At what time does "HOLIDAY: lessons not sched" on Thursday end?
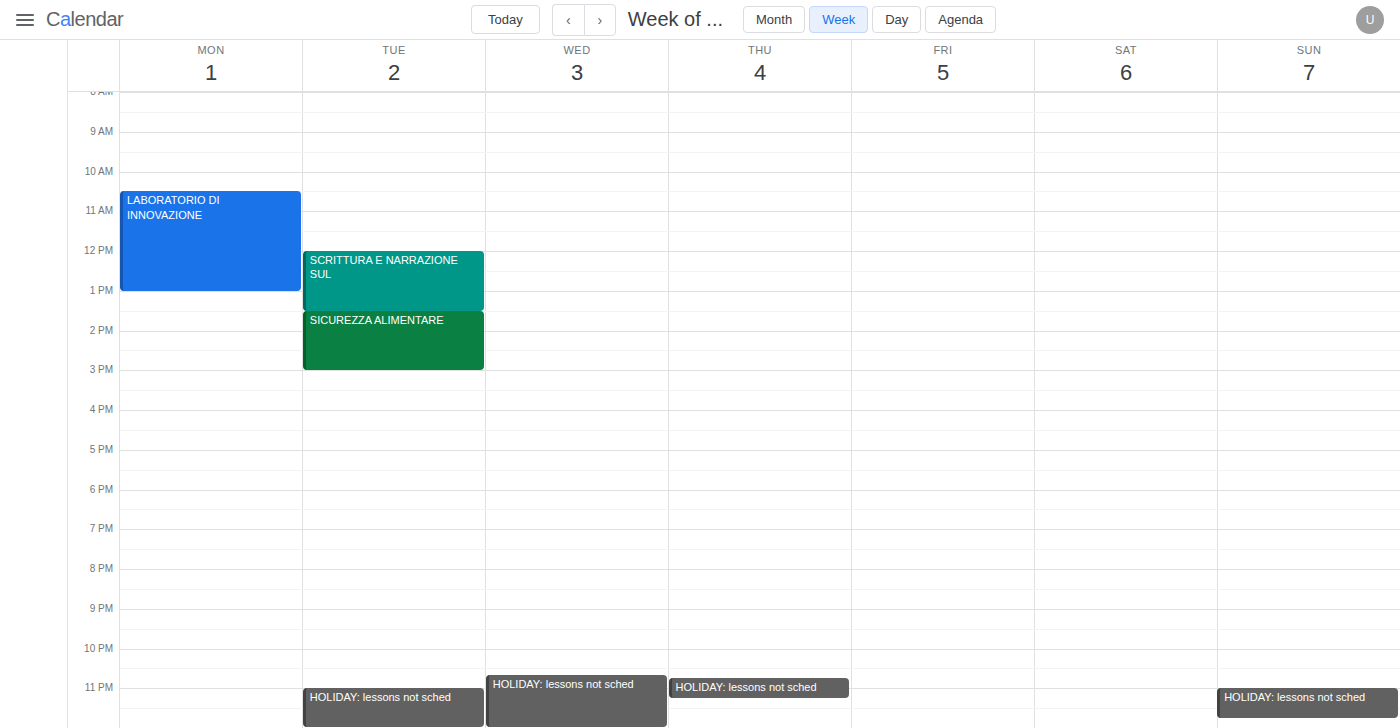
11:15 PM